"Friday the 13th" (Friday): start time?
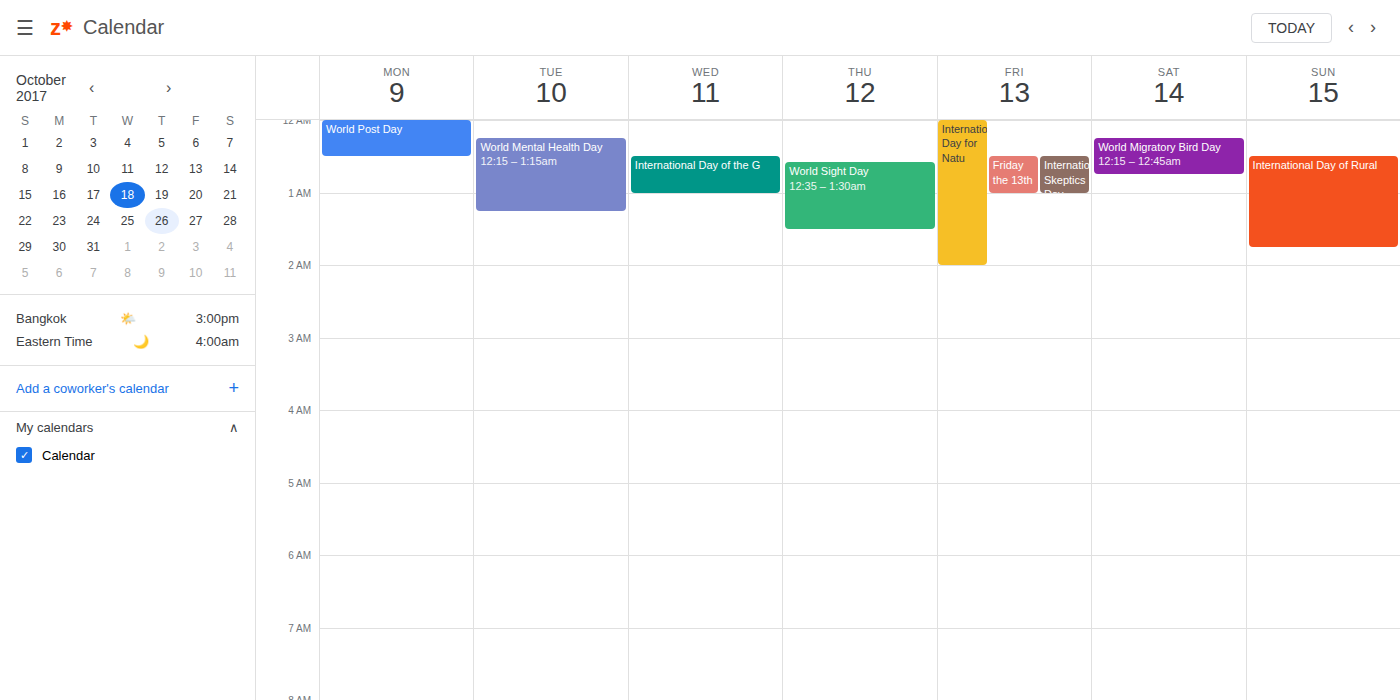
12:30 AM